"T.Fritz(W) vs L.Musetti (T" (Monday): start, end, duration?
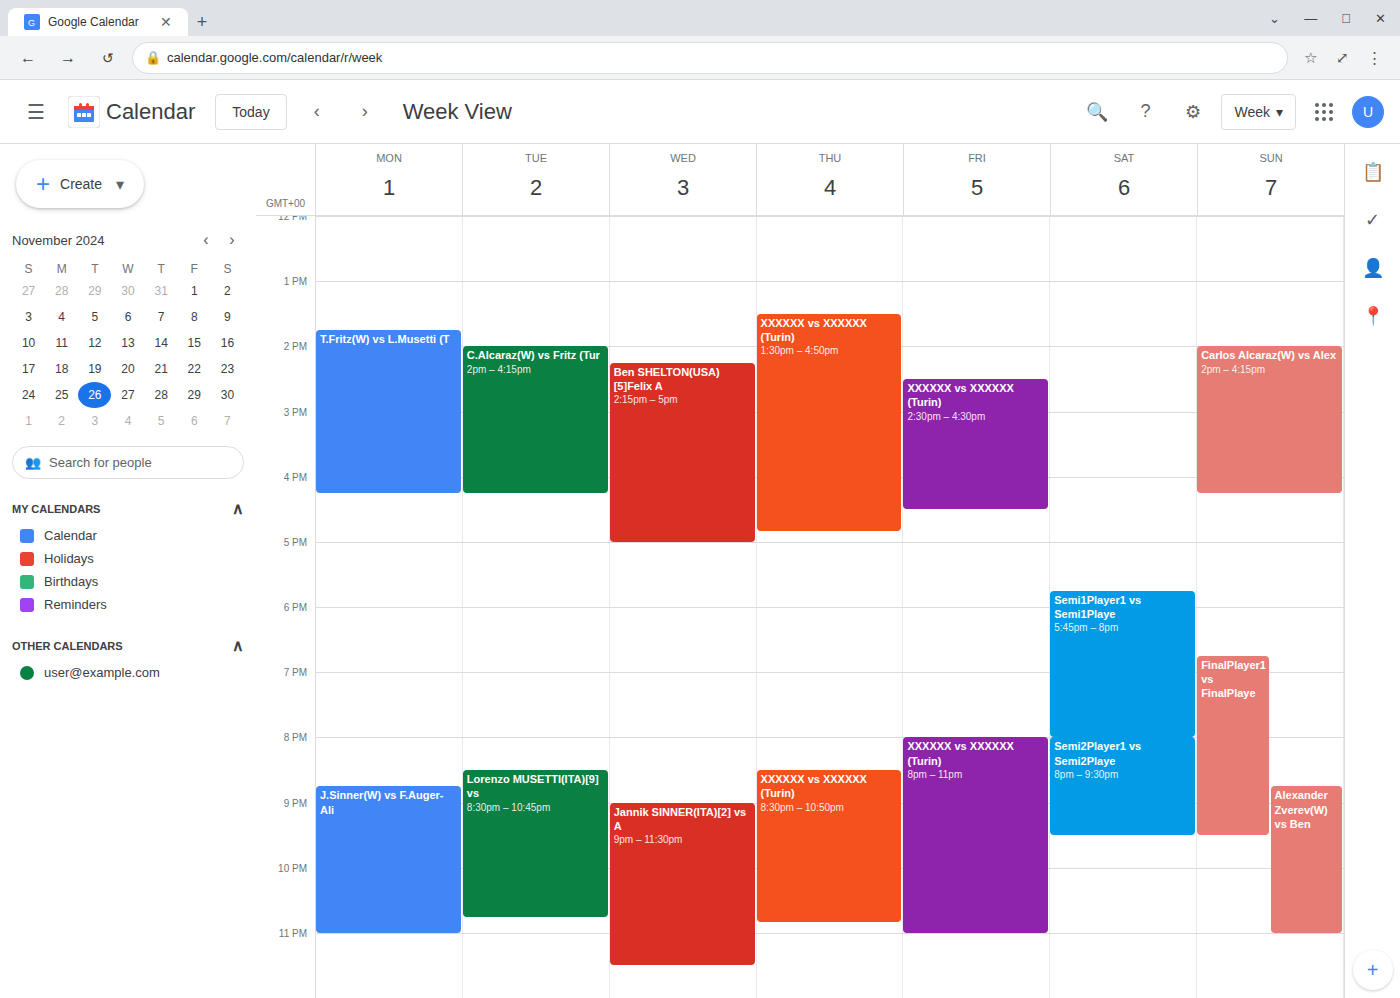
1:45 PM to 4:15 PM, 2 hours 30 minutes